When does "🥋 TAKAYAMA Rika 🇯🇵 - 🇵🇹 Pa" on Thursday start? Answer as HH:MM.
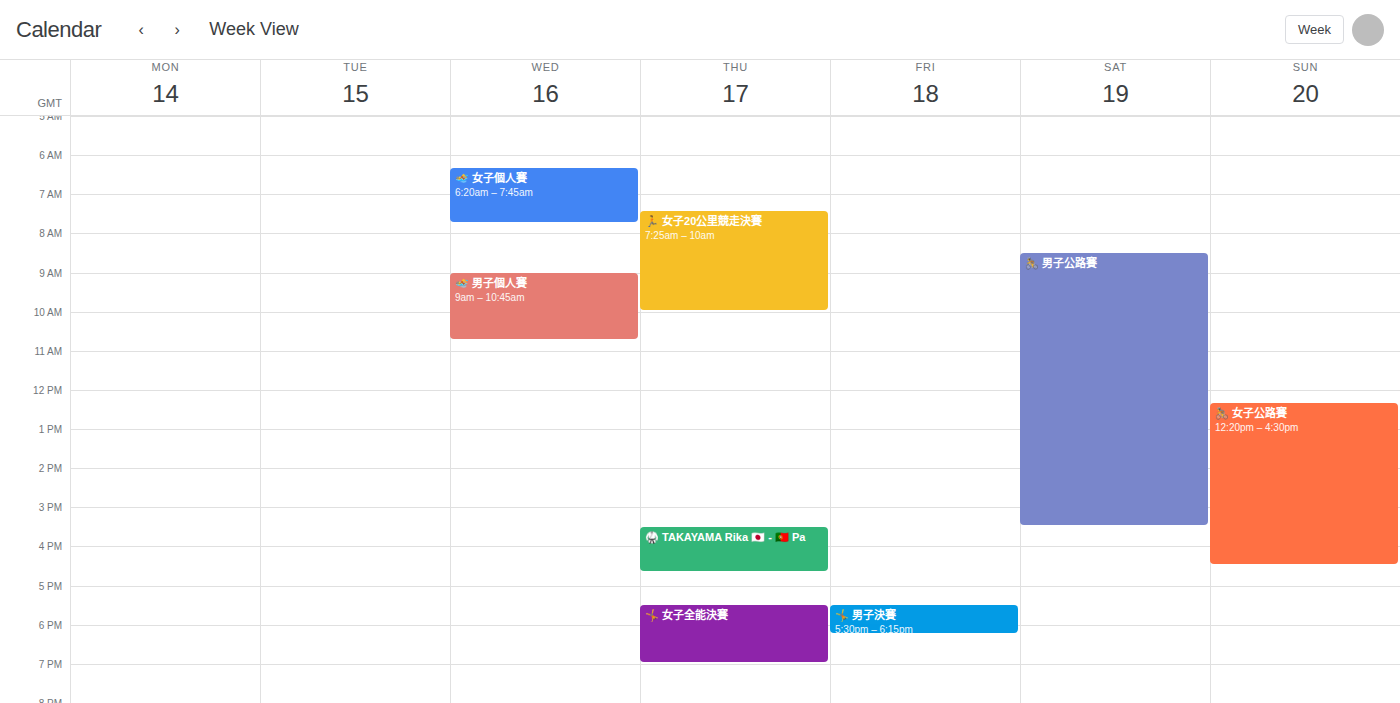
15:30